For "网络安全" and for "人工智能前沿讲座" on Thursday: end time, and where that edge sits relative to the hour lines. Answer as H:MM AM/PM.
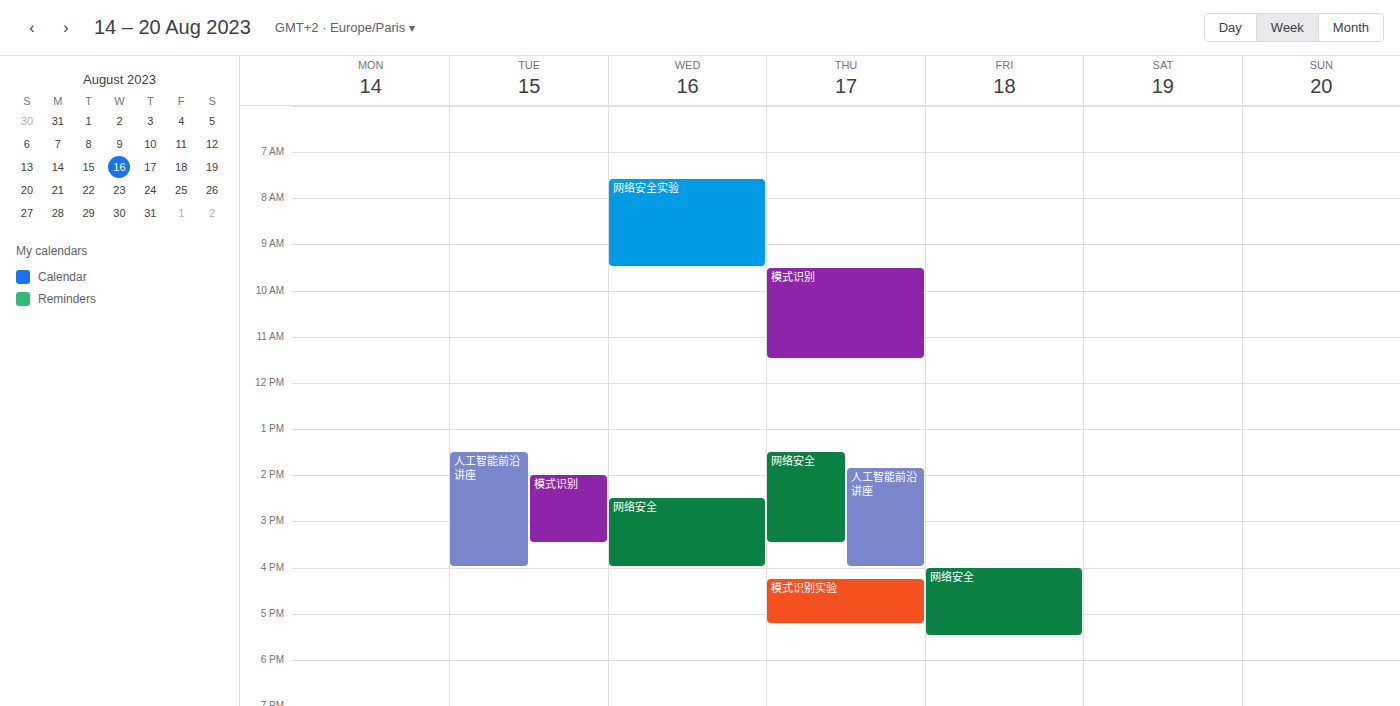
"网络安全": 3:30 PM, halfway between the 3 PM and 4 PM lines. "人工智能前沿讲座": 4:00 PM, exactly on the 4 PM line.